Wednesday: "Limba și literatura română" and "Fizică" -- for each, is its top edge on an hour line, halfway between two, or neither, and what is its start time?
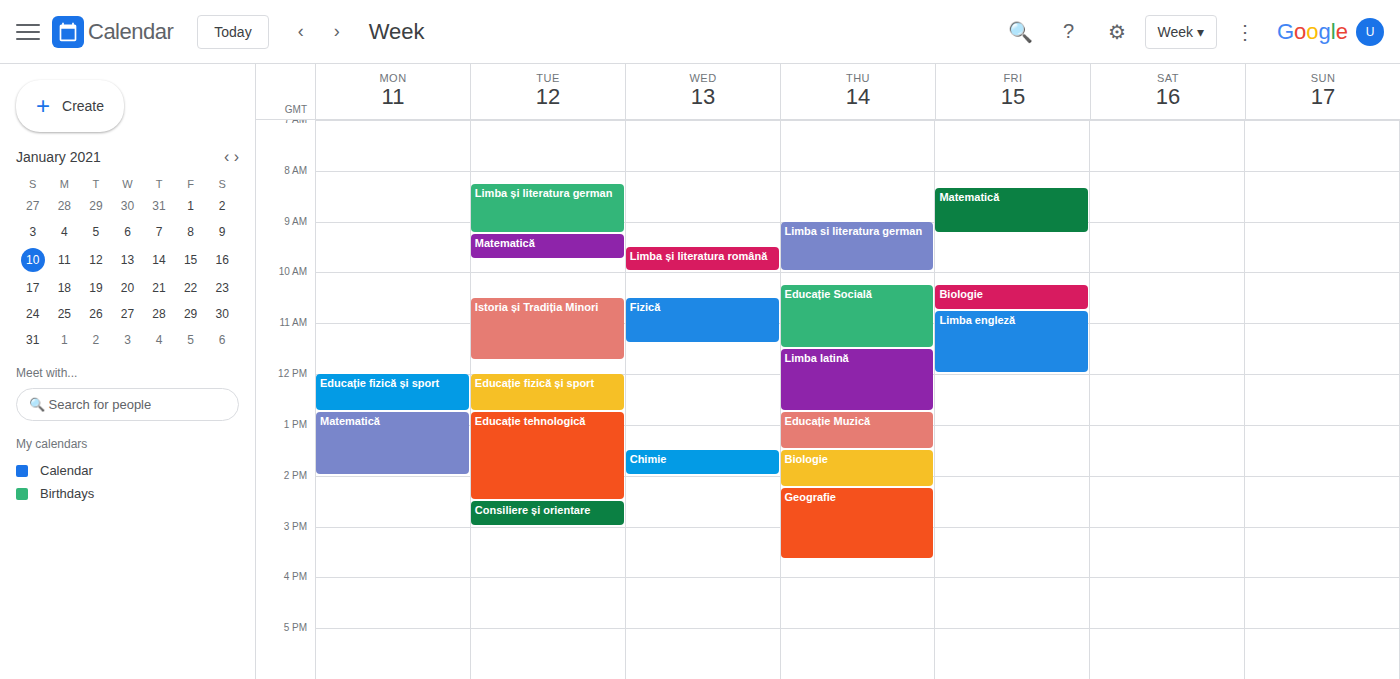
"Limba și literatura română": 9:30 AM, halfway between the 9 AM and 10 AM lines. "Fizică": 10:30 AM, halfway between the 10 AM and 11 AM lines.